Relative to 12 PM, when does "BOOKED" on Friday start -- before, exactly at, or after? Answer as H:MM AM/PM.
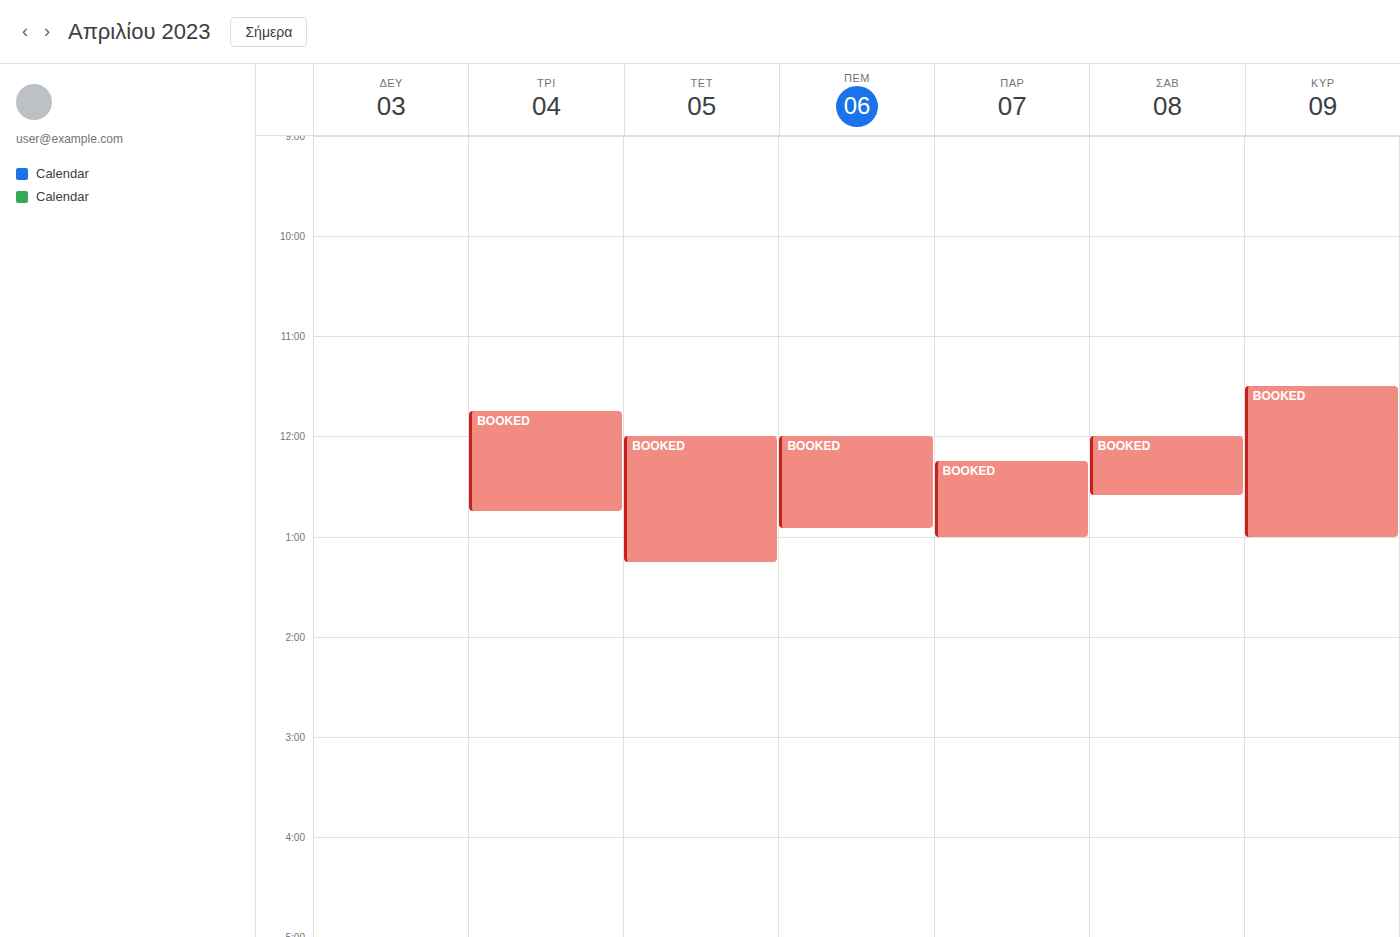
12:15 PM -- after 12 PM, 15 minutes below the 12 PM line.